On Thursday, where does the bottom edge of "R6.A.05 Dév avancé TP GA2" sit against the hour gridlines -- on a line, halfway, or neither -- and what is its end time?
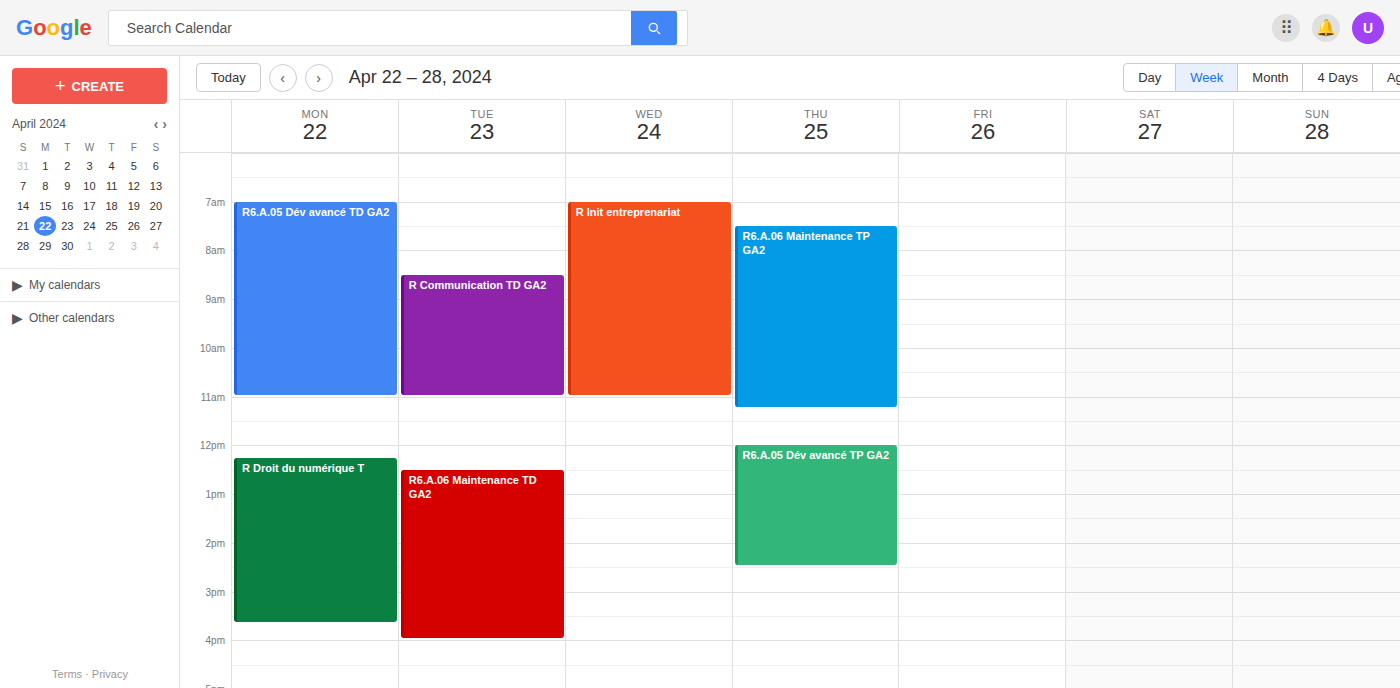
2:30 PM -- halfway between the 2 PM and 3 PM lines.